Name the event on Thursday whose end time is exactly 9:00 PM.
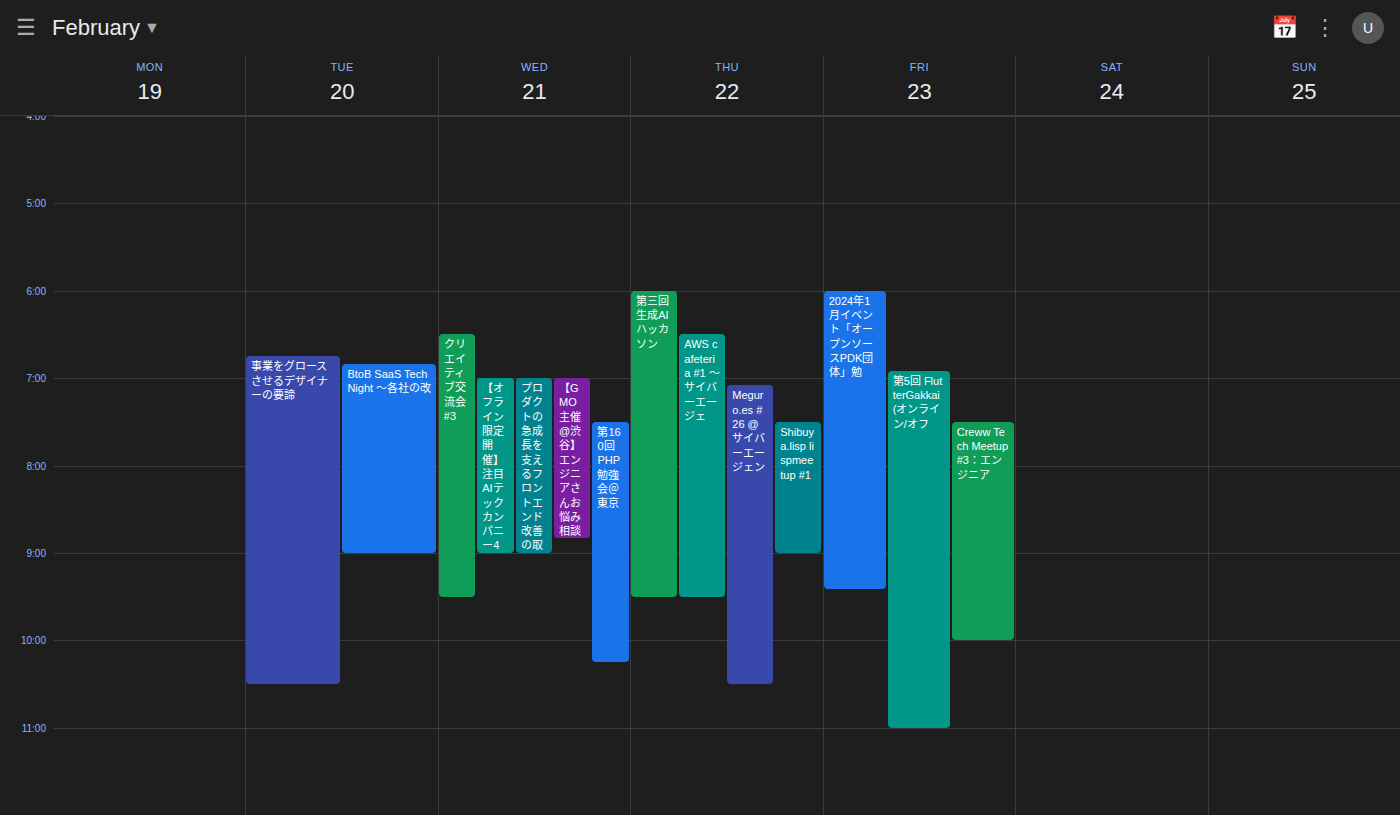
"Shibuya.lisp lispmeetup #1"